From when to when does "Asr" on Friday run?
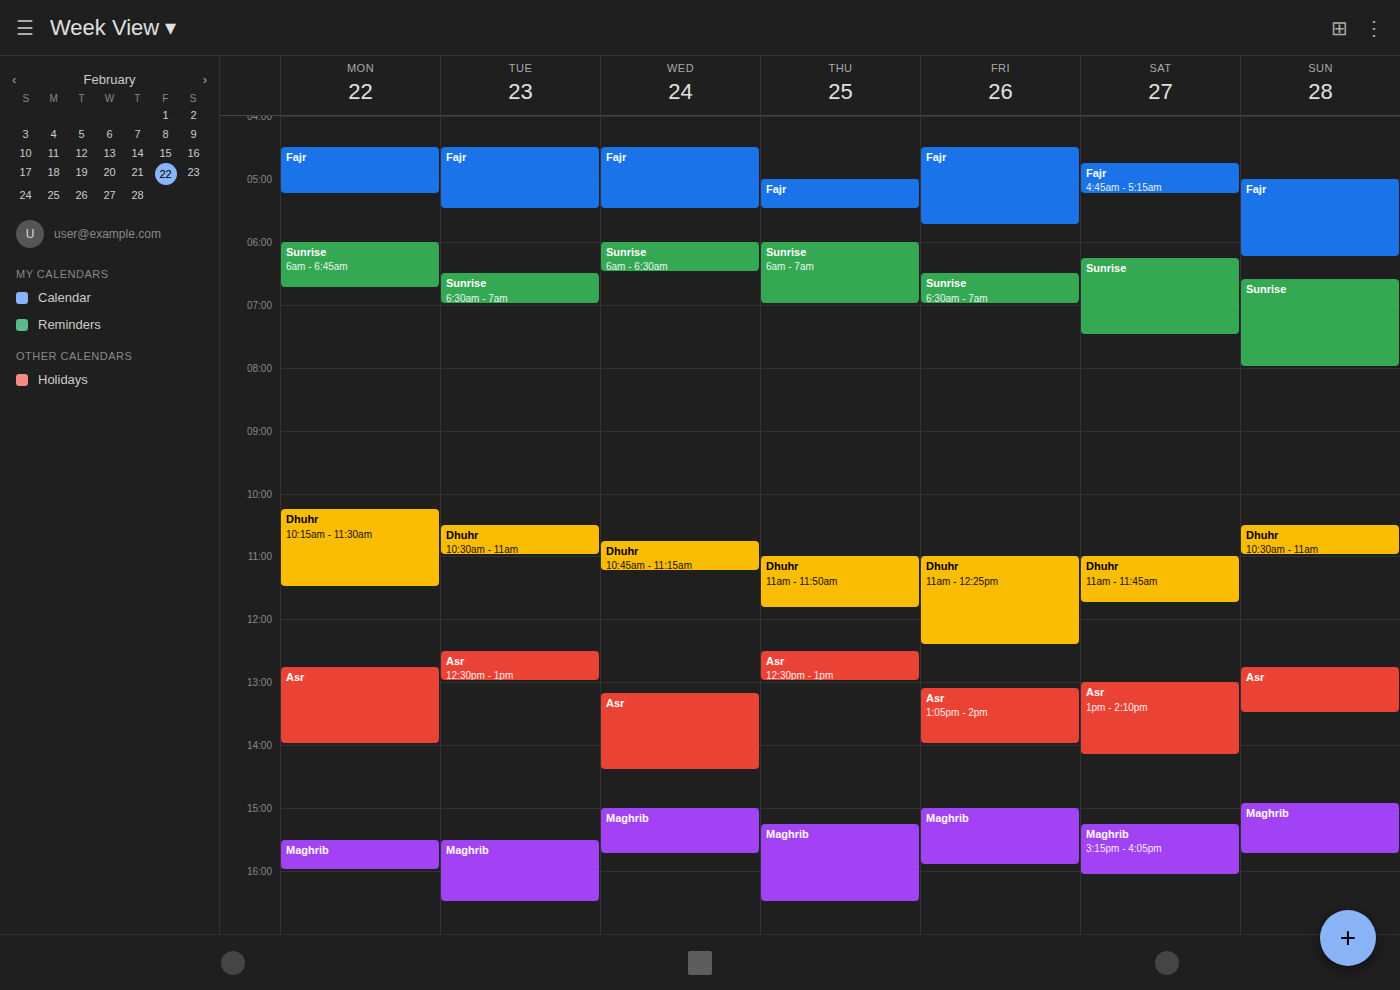
1:05 PM to 2:00 PM